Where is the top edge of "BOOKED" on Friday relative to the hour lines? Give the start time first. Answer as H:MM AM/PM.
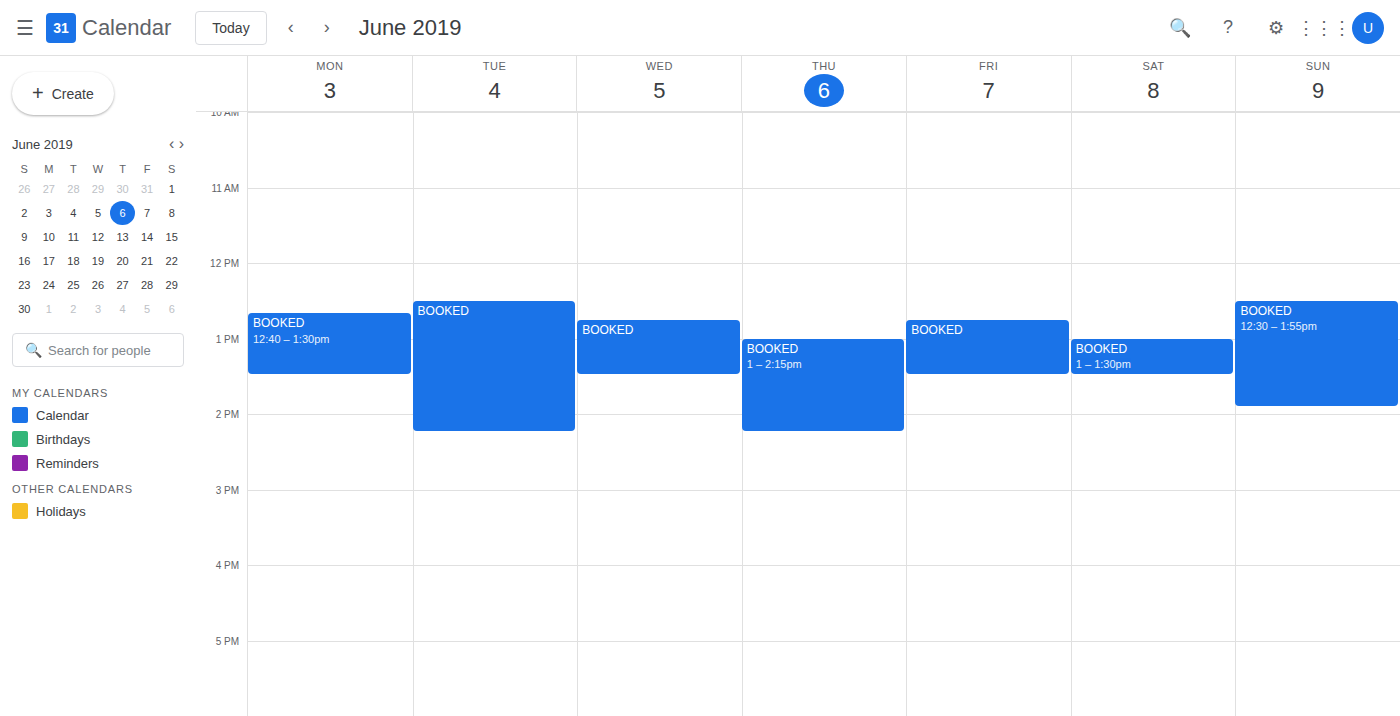
12:45 PM -- neither: three quarters of the way from the 12 PM line to the 1 PM line.